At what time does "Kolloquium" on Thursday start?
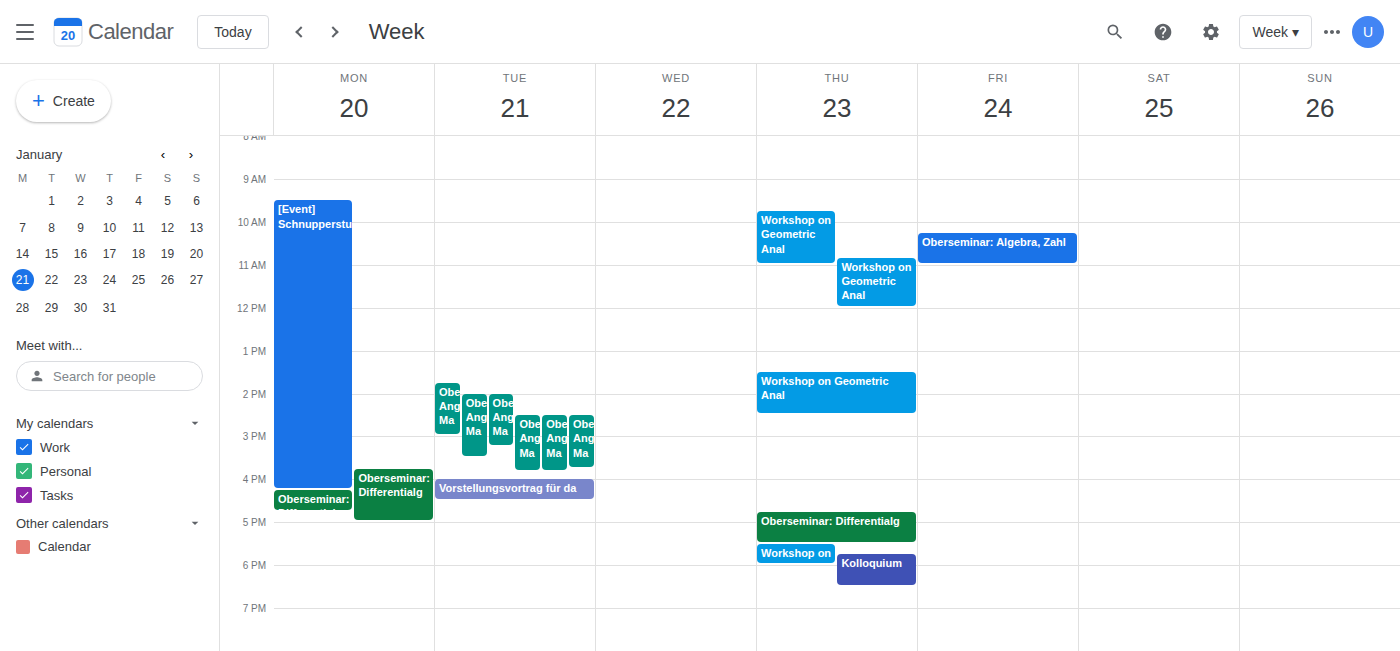
5:45 PM